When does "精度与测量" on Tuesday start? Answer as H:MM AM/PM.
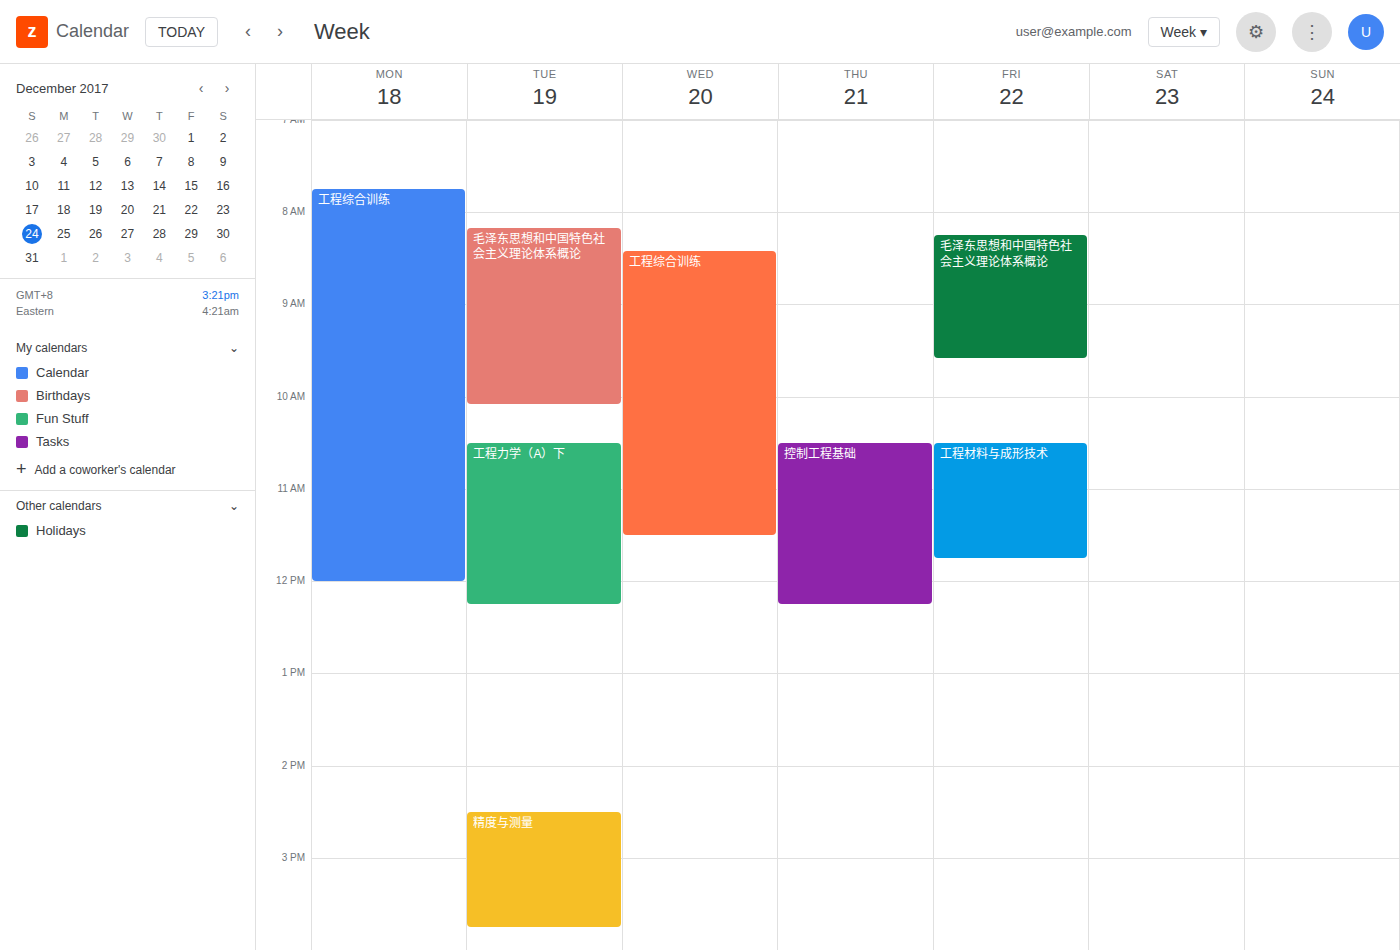
2:30 PM